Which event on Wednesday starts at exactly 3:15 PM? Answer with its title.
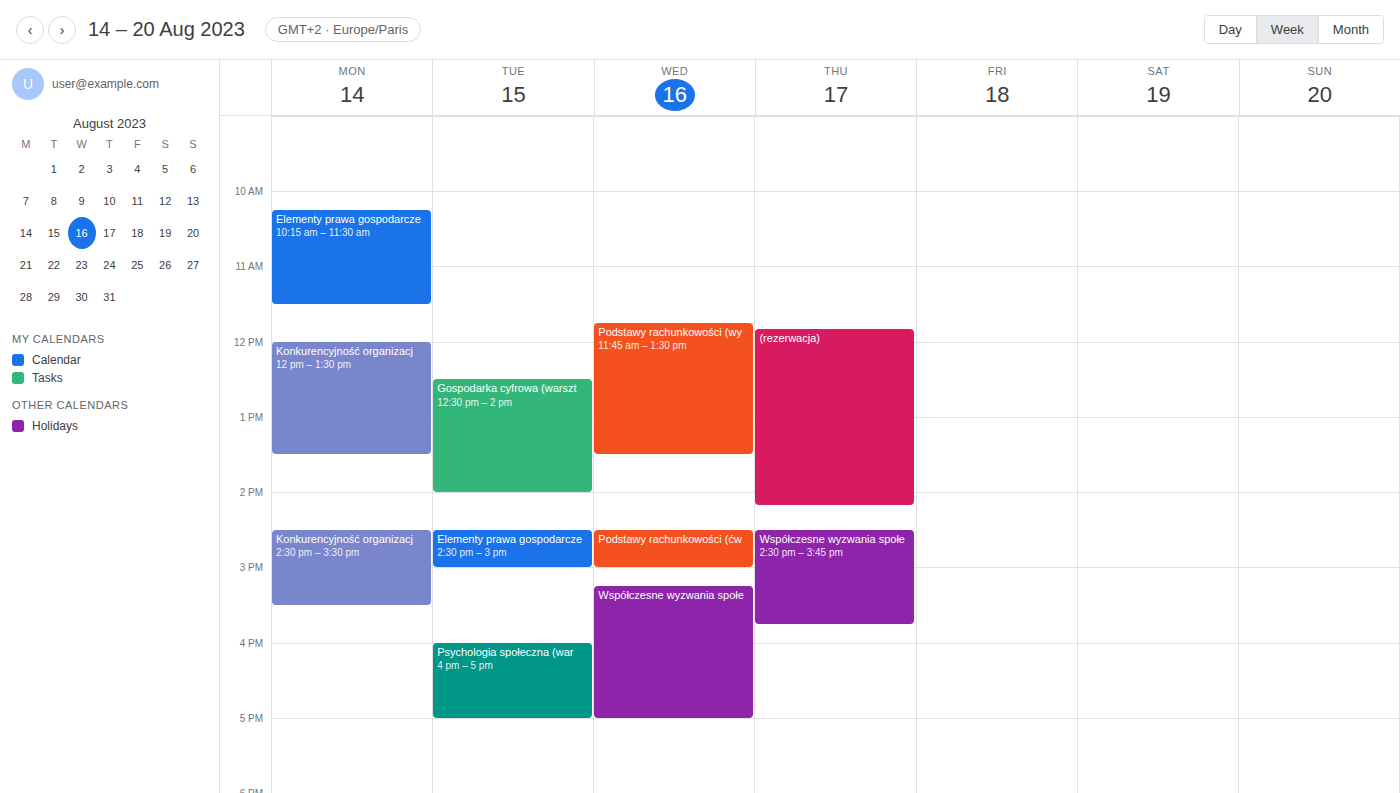
"Współczesne wyzwania społe"